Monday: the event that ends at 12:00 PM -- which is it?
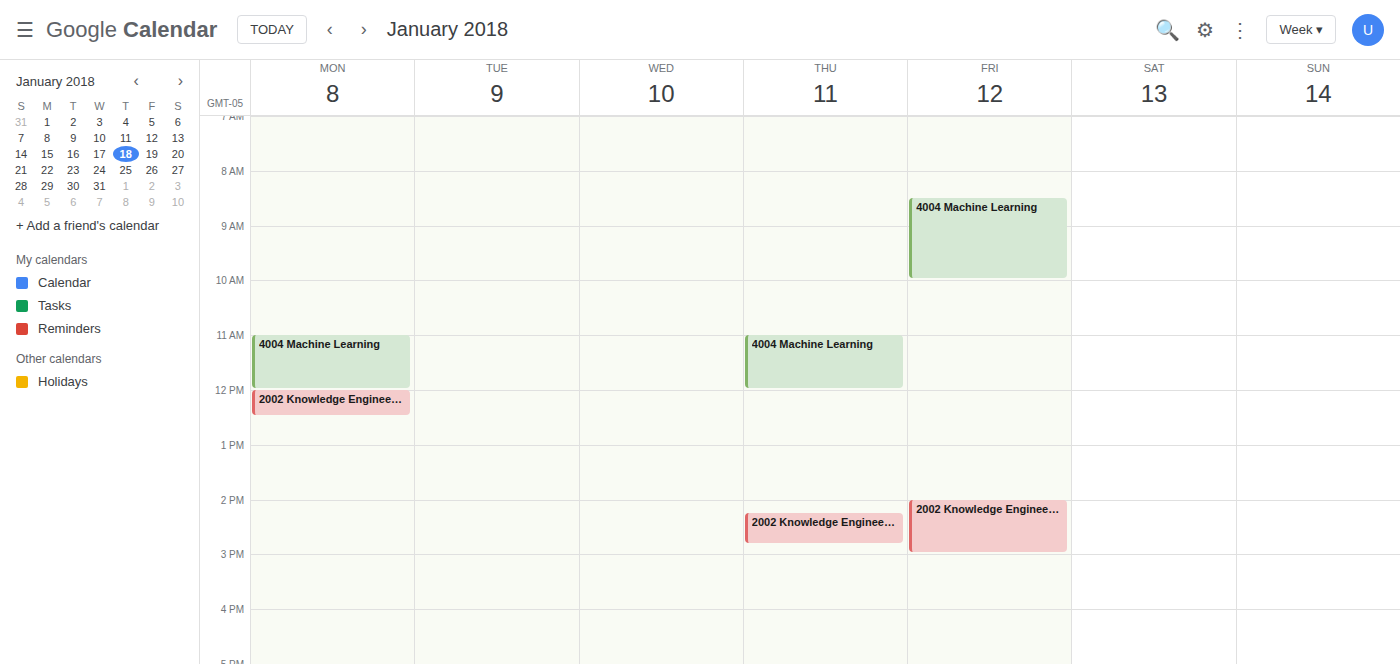
"4004 Machine Learning"